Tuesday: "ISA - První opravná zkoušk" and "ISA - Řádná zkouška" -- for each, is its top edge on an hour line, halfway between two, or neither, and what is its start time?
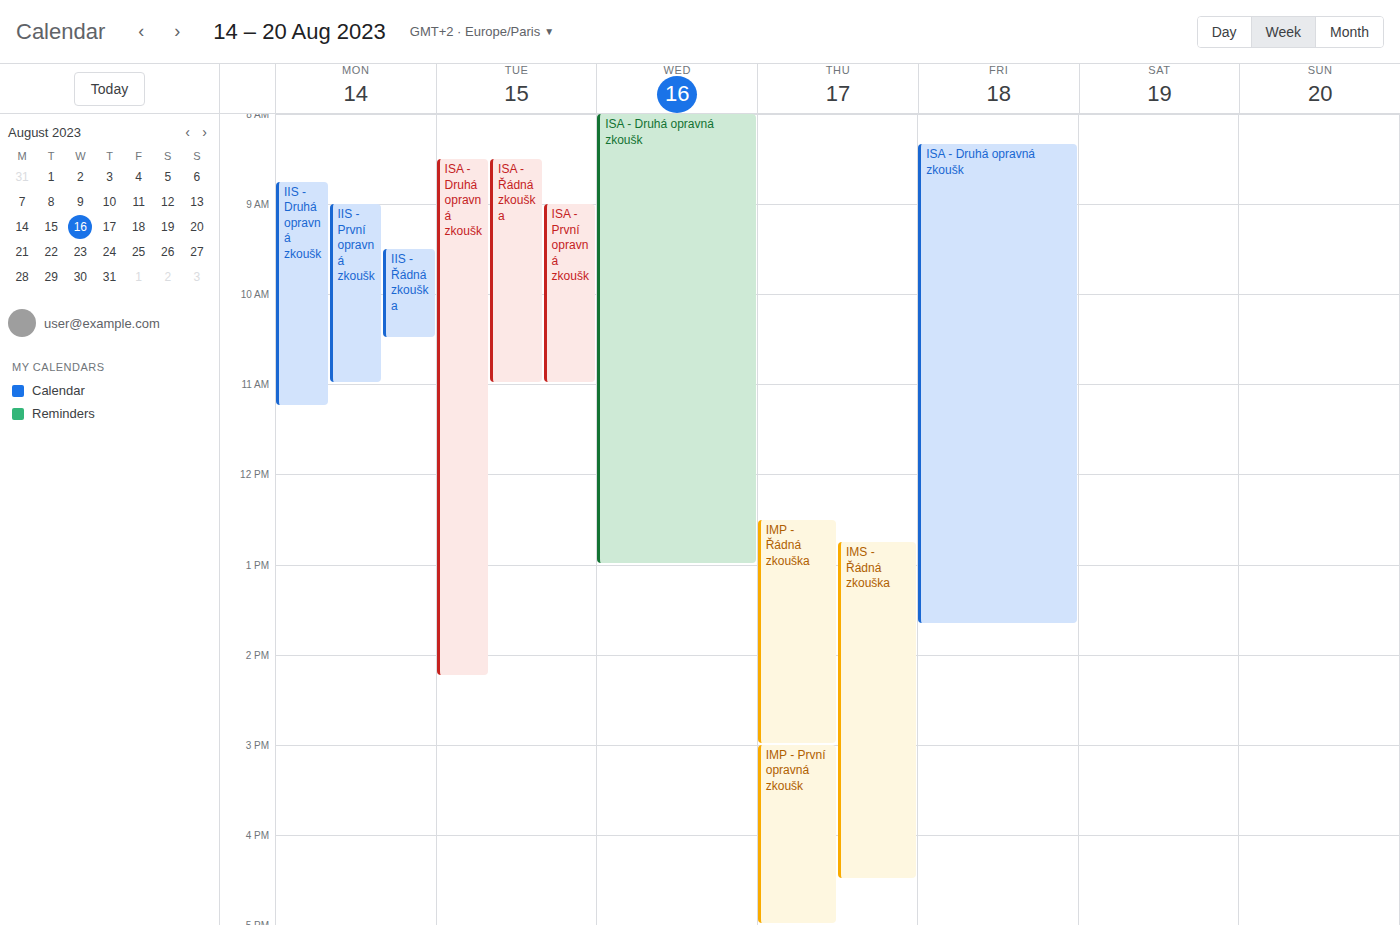
"ISA - První opravná zkoušk": 9:00 AM, exactly on the 9 AM line. "ISA - Řádná zkouška": 8:30 AM, halfway between the 8 AM and 9 AM lines.